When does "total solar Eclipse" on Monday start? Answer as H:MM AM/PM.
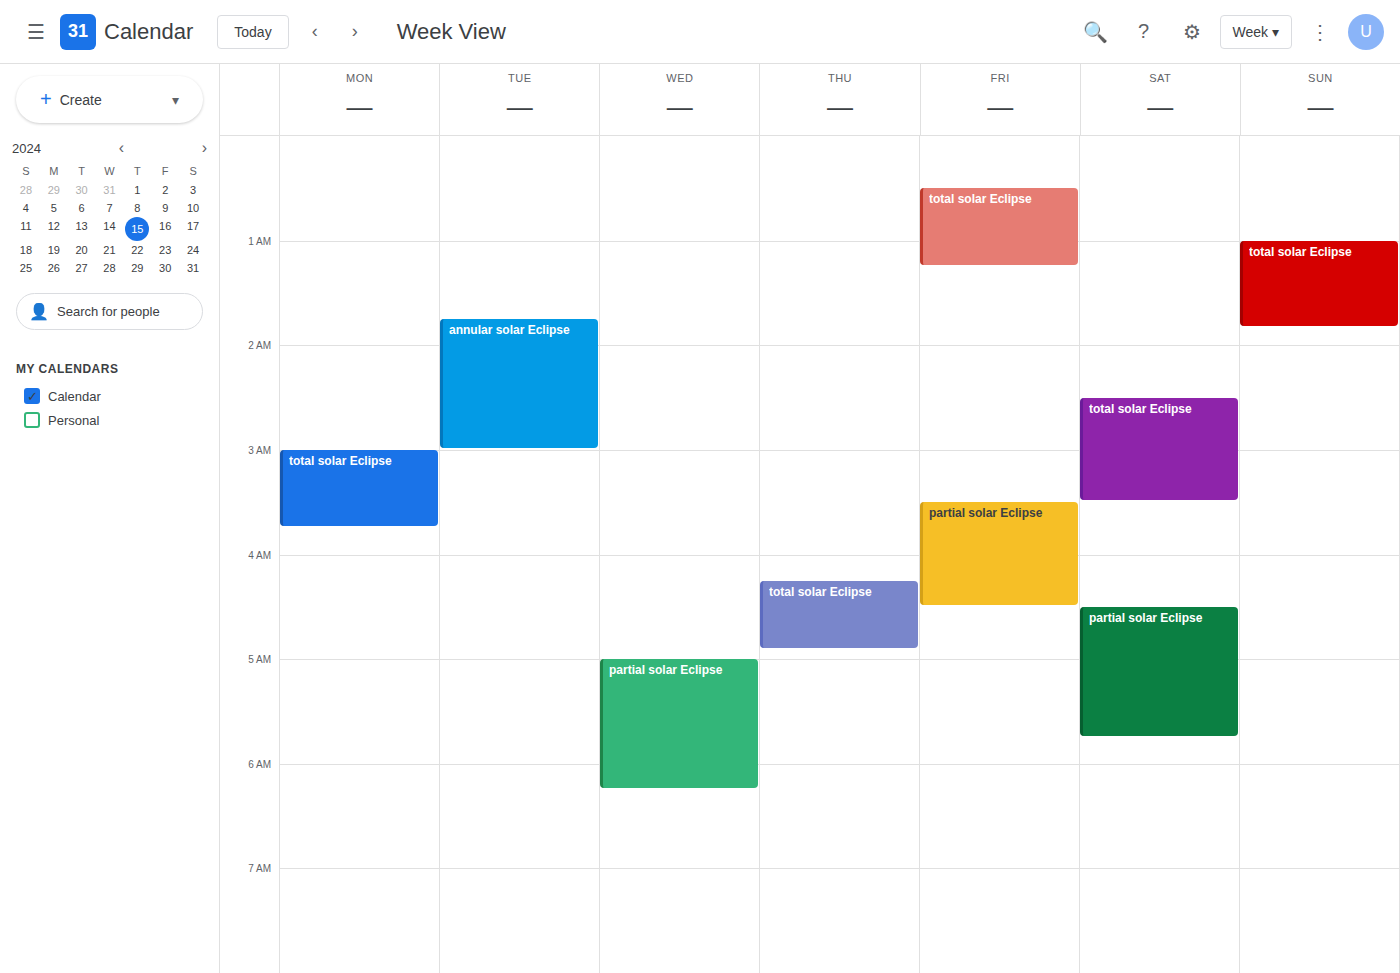
3:00 AM